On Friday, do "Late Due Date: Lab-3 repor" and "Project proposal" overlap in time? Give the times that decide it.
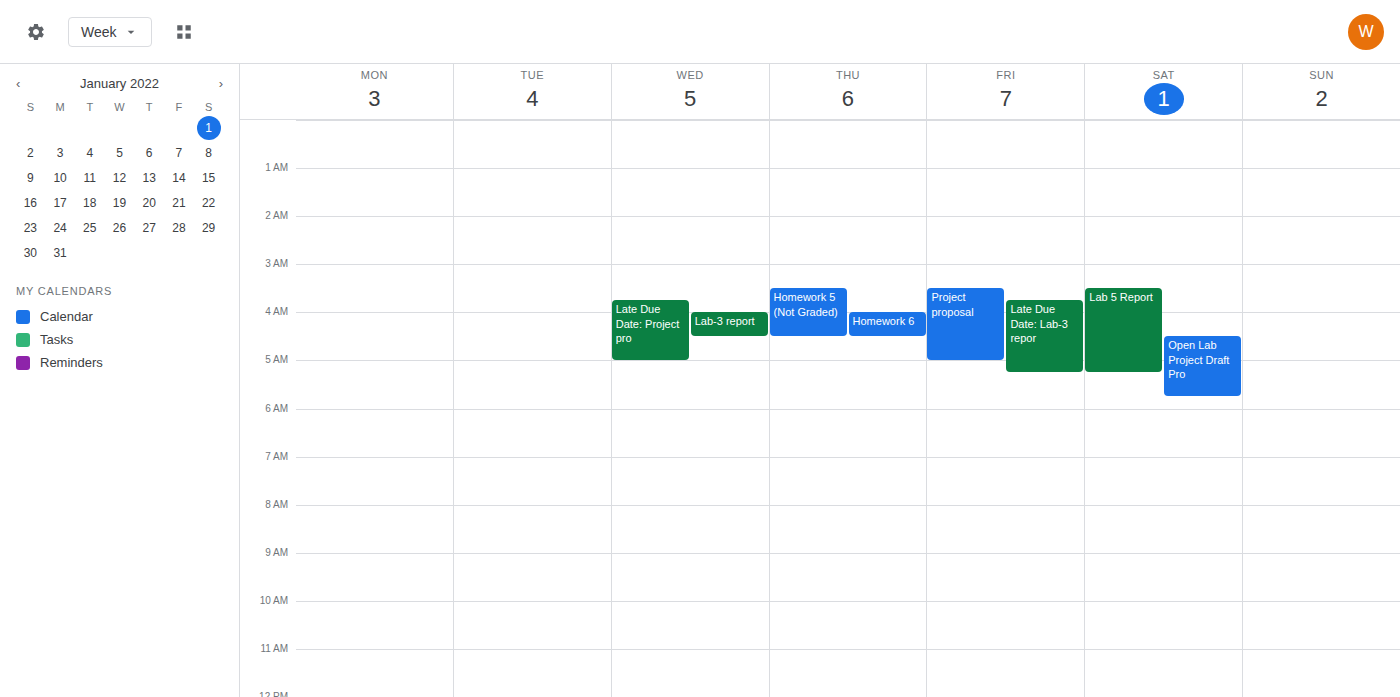
"Late Due Date: Lab-3 repor" starts at 03:45, before "Project proposal" ends at 05:00 -- they overlap.